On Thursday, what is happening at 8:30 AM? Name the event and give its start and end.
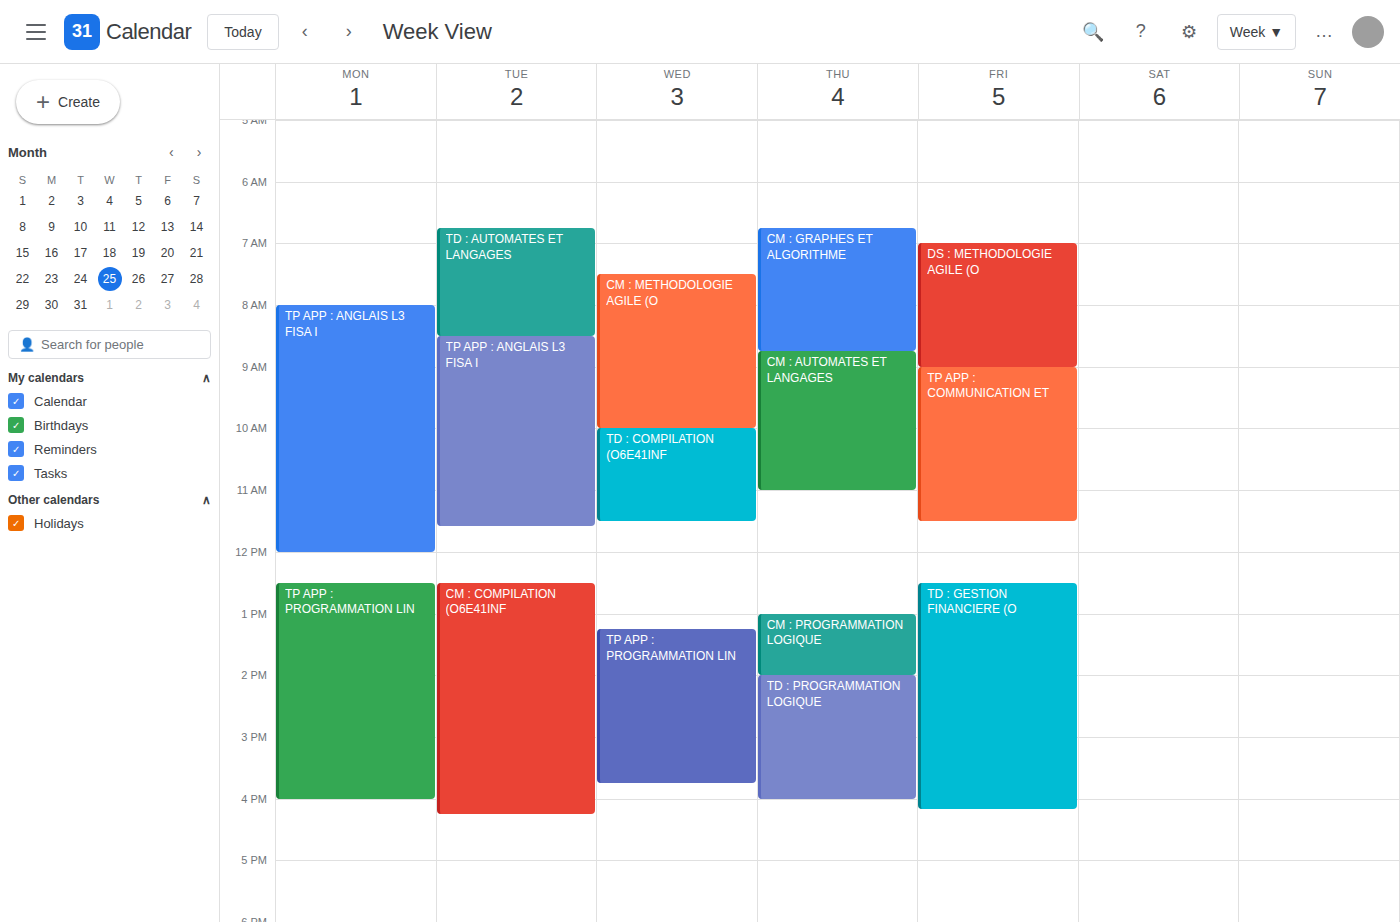
"CM : GRAPHES ET ALGORITHME", 6:45 AM to 8:45 AM